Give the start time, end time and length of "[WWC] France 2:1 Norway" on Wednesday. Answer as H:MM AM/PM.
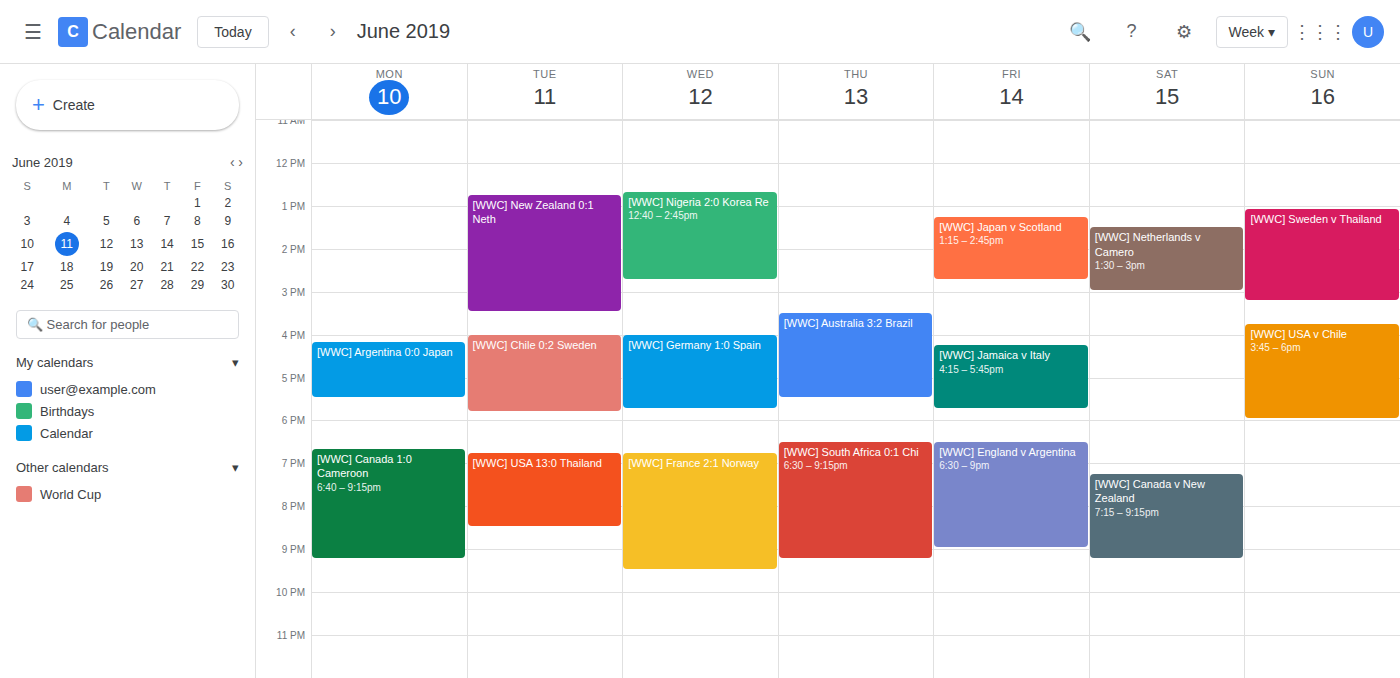
6:45 PM to 9:30 PM, 2 hours 45 minutes